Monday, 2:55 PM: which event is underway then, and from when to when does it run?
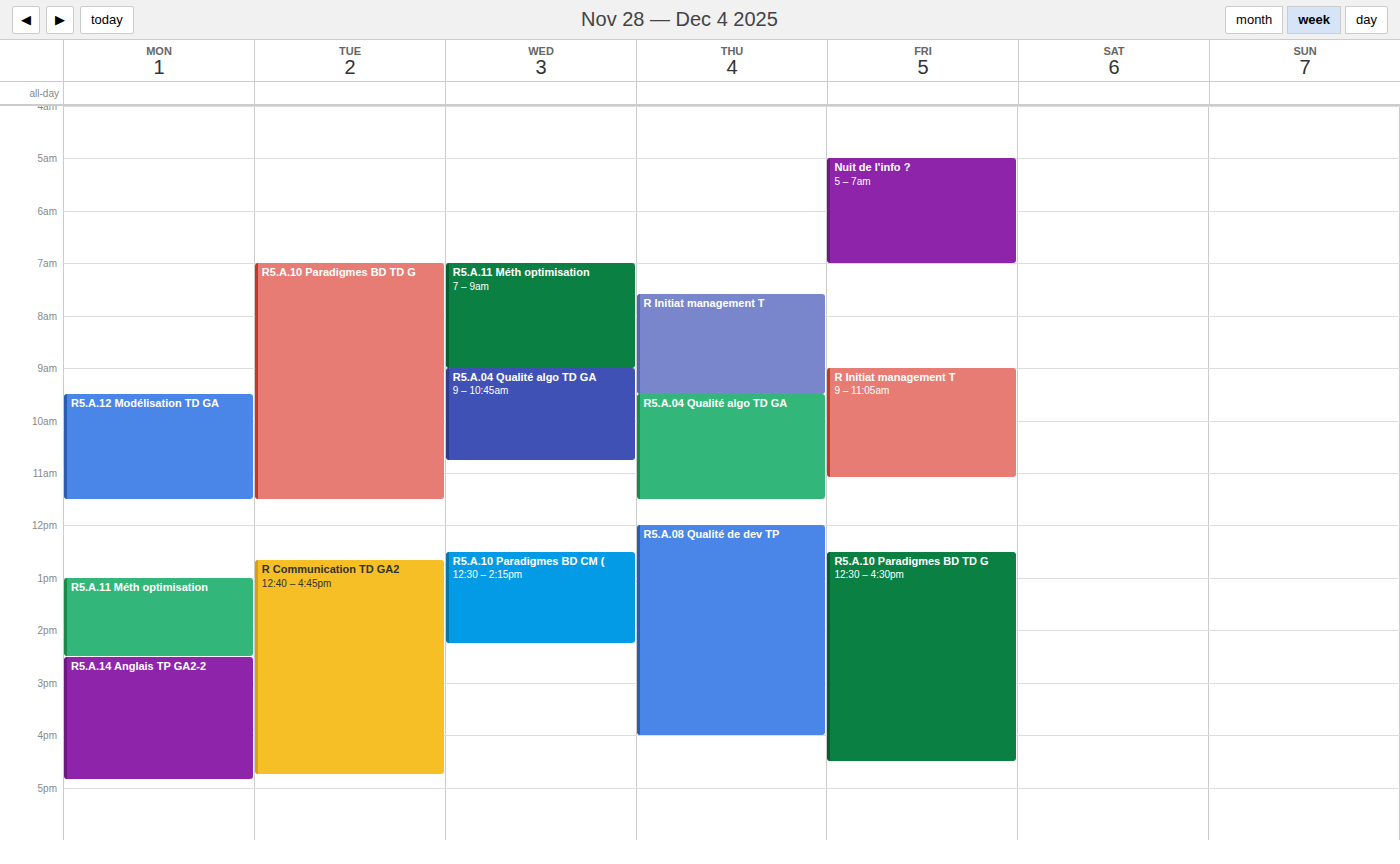
"R5.A.14 Anglais TP GA2-2", 2:30 PM to 4:50 PM